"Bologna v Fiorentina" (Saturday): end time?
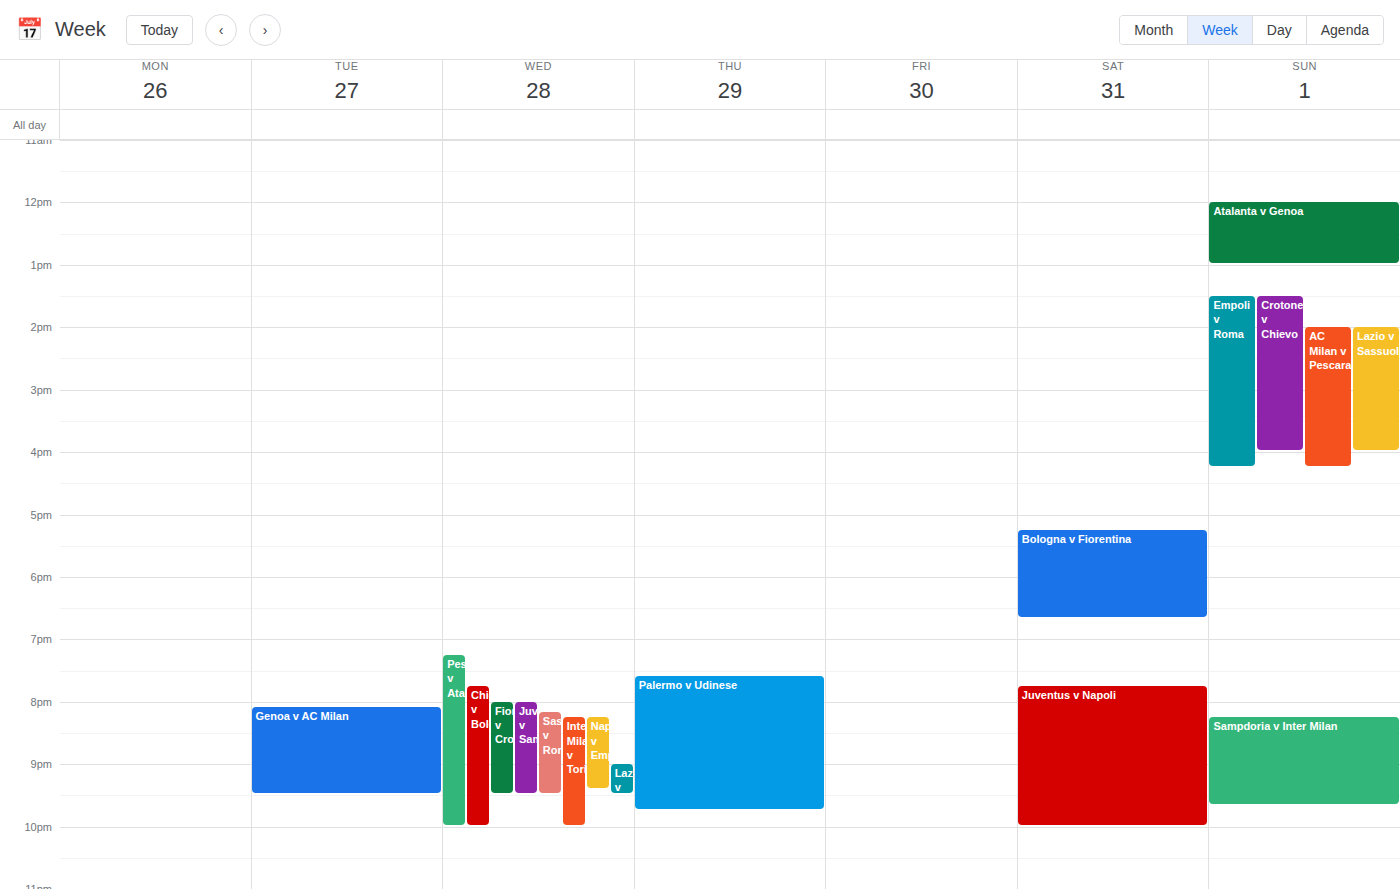
6:40 PM